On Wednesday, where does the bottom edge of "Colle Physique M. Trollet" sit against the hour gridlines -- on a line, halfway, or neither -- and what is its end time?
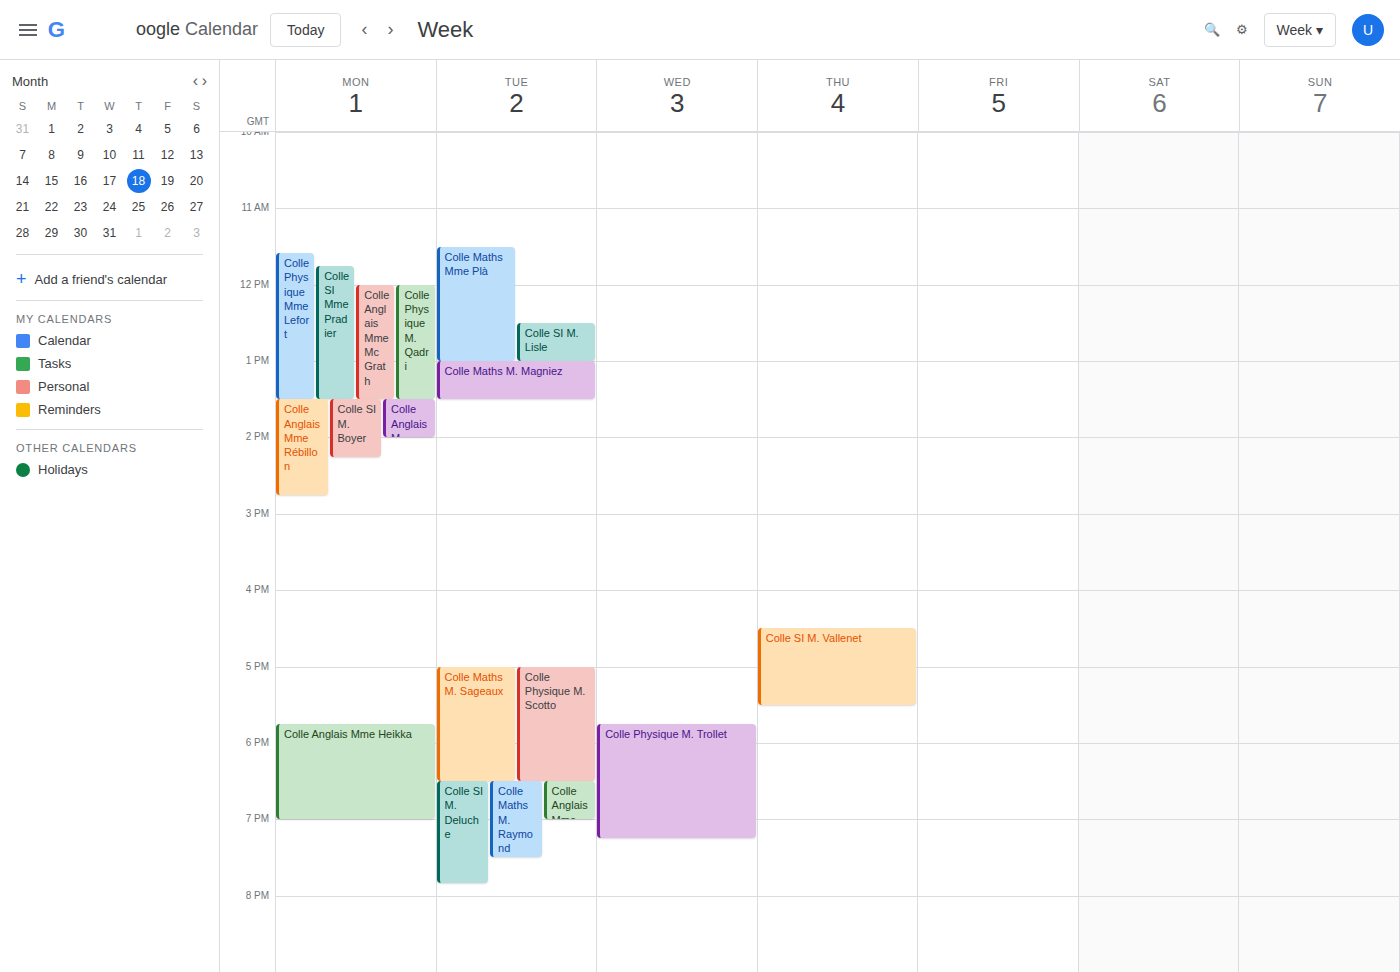
7:15 PM -- neither: a quarter of the way from the 7 PM line to the 8 PM line.